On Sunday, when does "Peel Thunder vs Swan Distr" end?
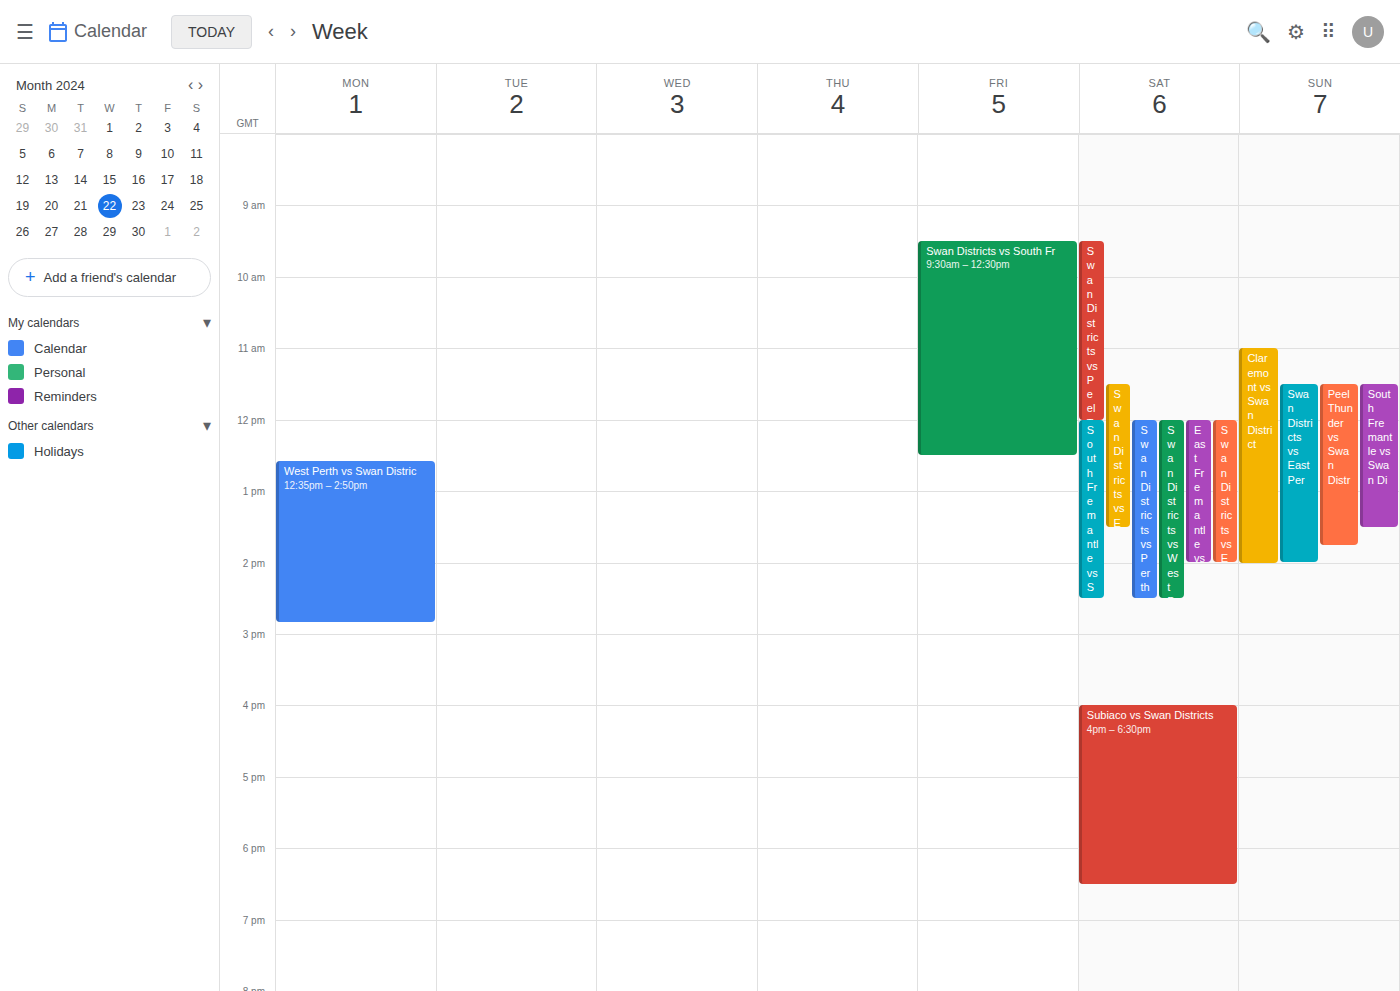
1:45 PM